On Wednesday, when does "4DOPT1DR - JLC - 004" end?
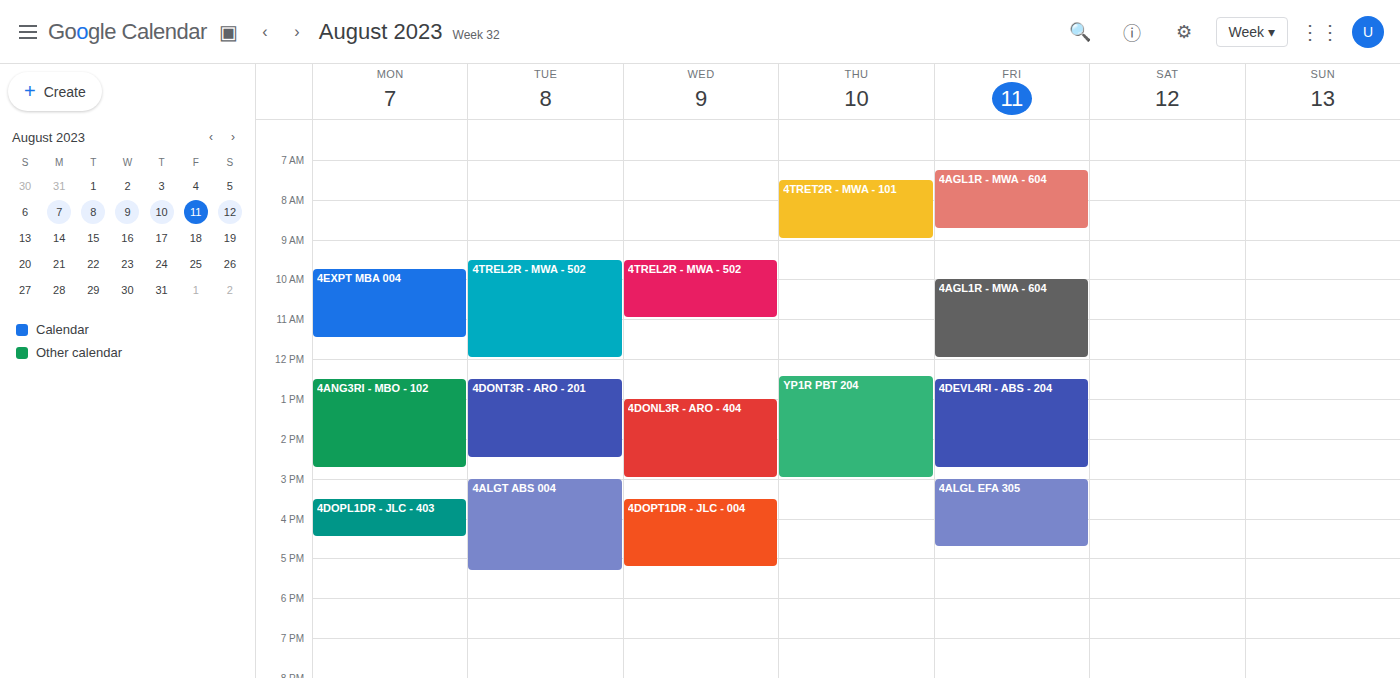
5:15 PM